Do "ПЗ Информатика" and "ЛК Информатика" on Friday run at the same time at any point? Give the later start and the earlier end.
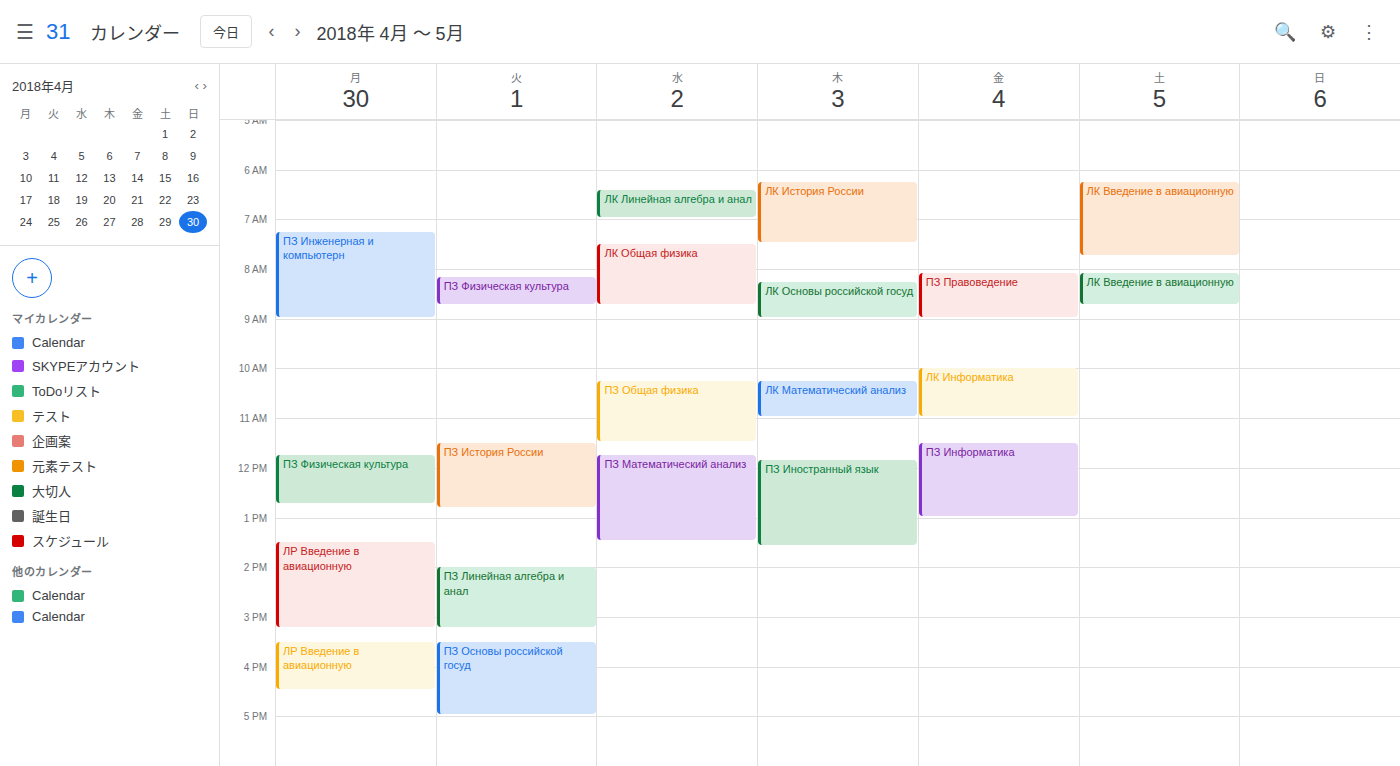
"ЛК Информатика" ends at 11:00 AM and "ПЗ Информатика" starts at 11:30 AM -- no overlap.